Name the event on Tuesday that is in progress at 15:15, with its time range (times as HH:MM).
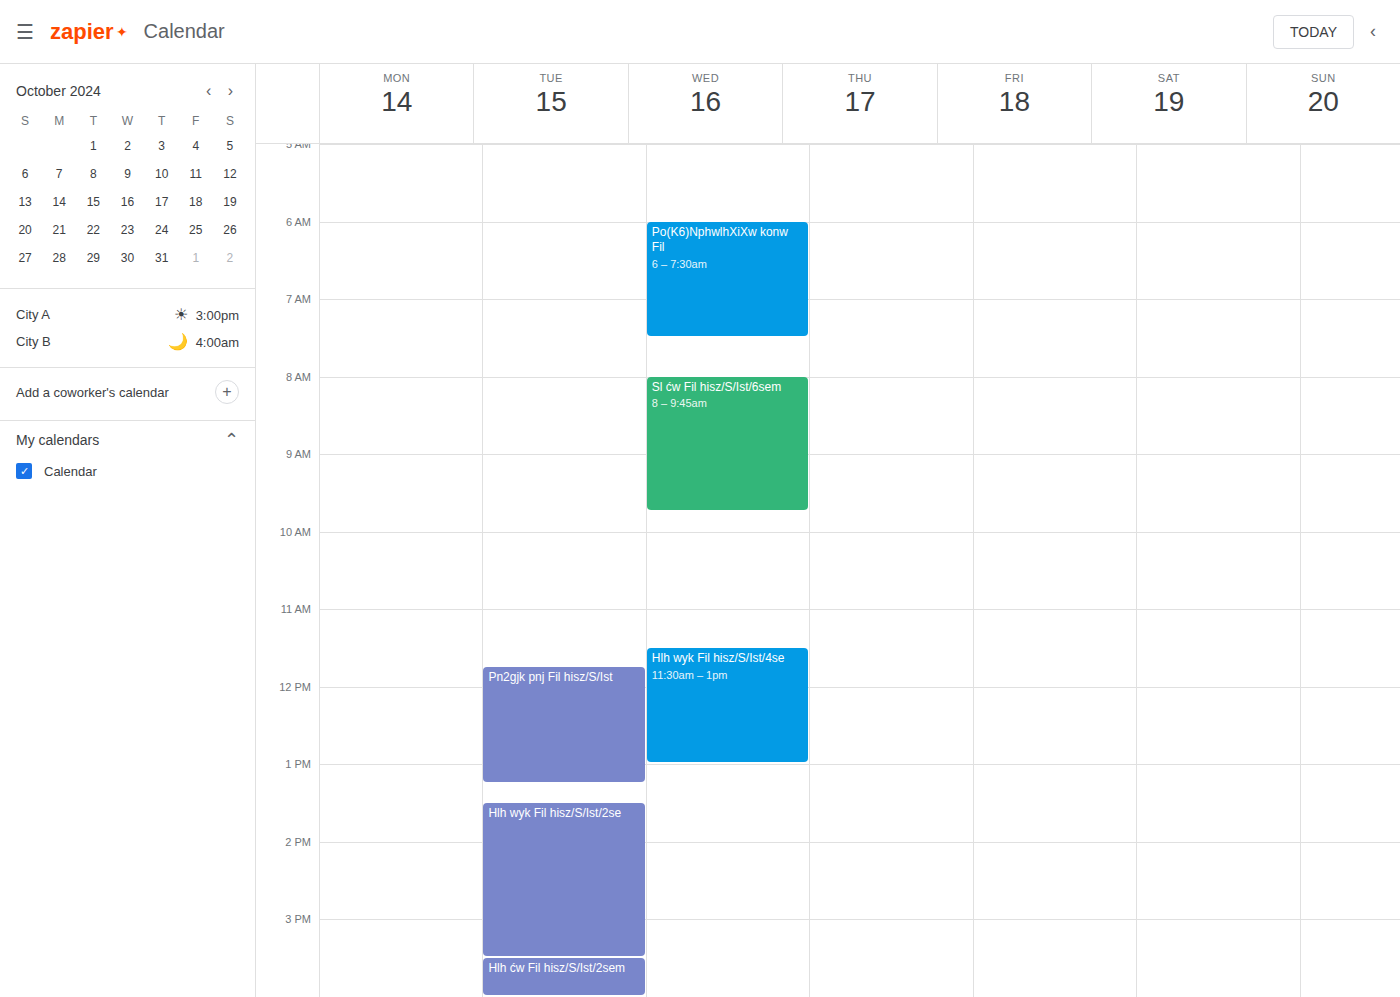
"Hlh wyk Fil hisz/S/Ist/2se", 13:30 to 15:30